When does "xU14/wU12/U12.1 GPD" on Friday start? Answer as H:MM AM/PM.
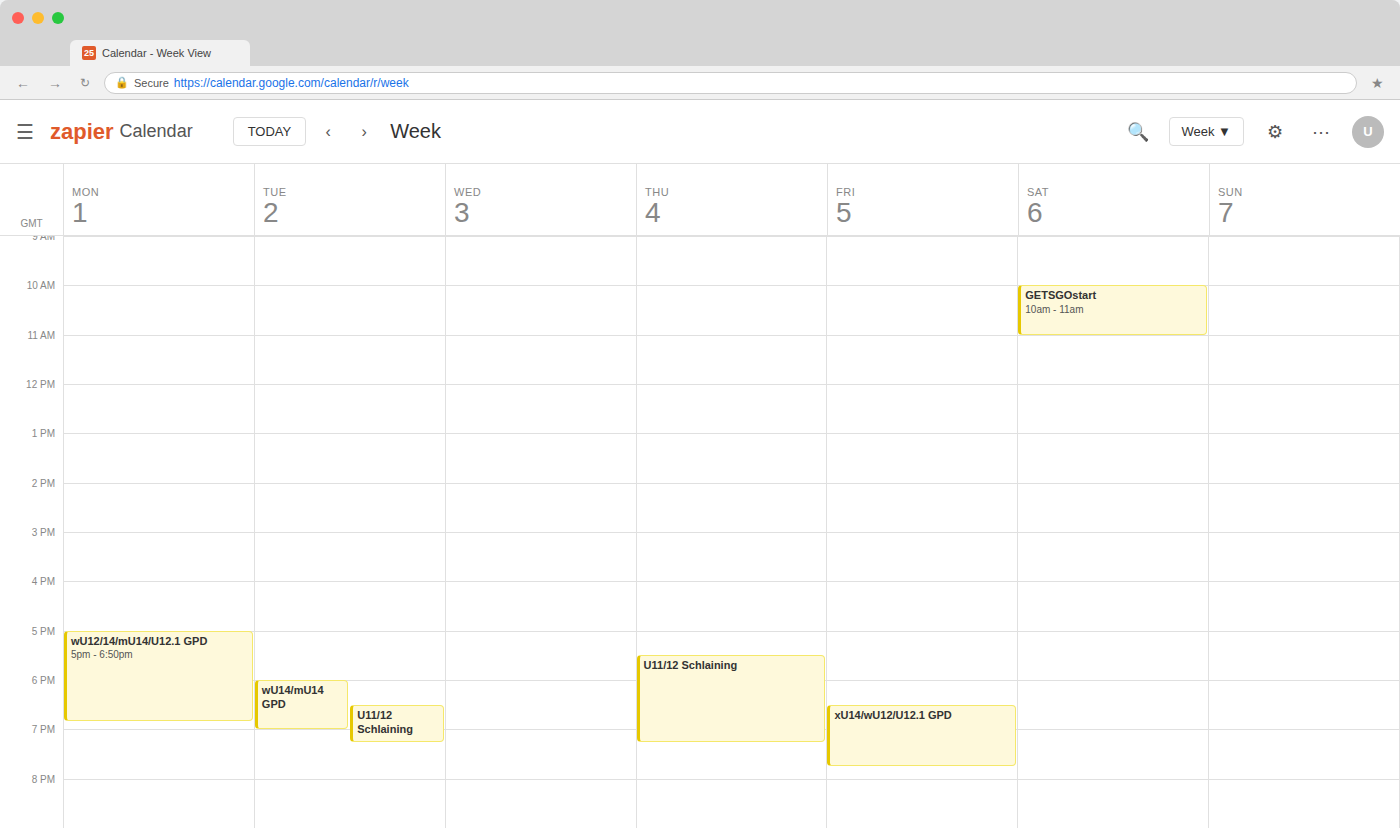
6:30 PM